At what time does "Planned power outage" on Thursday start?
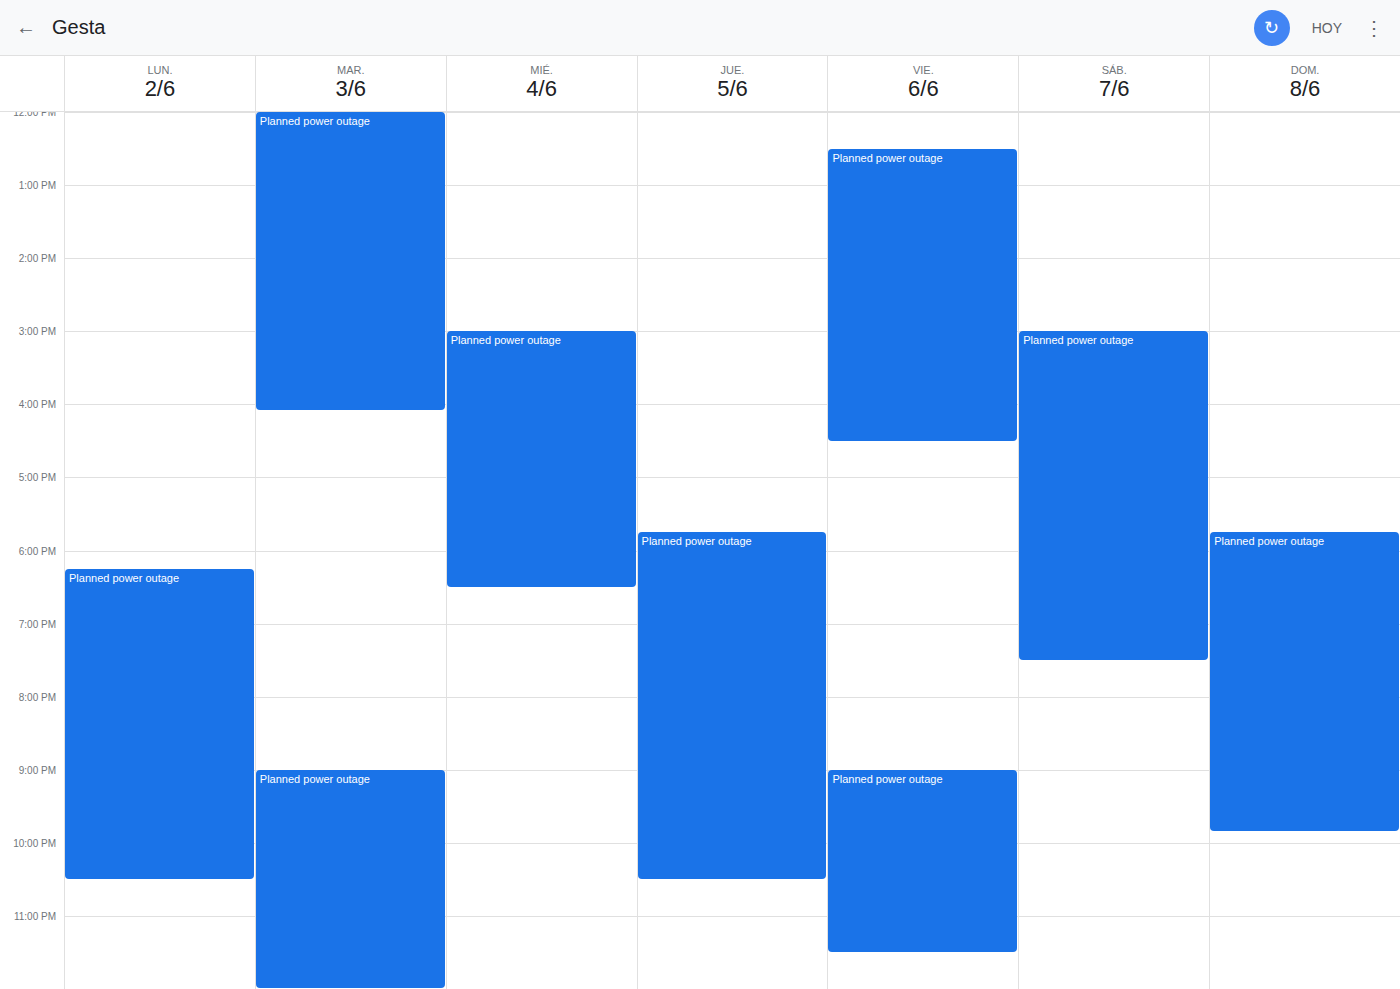
5:45 PM